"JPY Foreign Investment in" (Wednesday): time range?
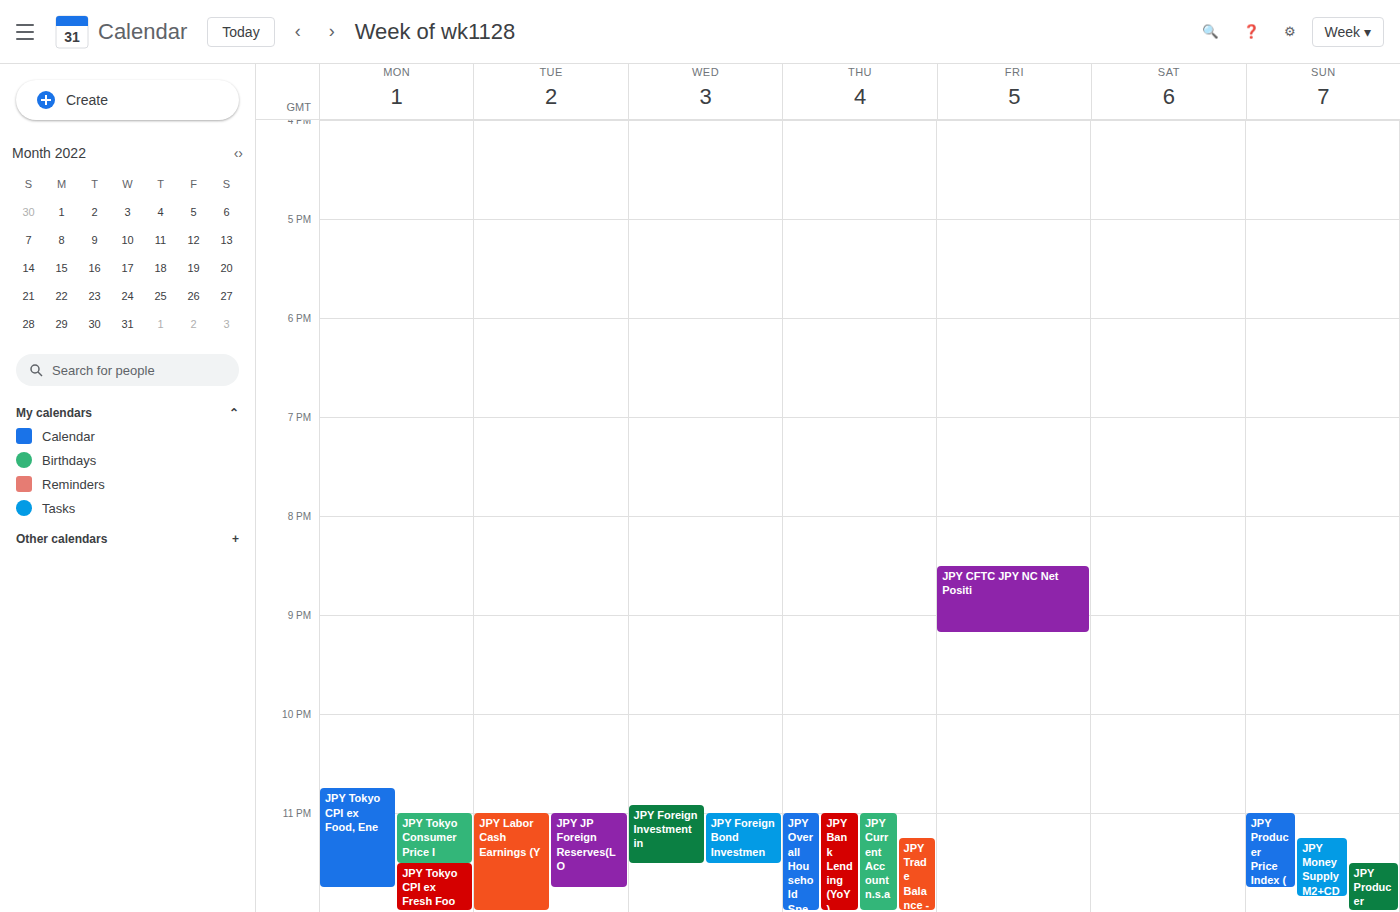
10:55 PM to 11:30 PM